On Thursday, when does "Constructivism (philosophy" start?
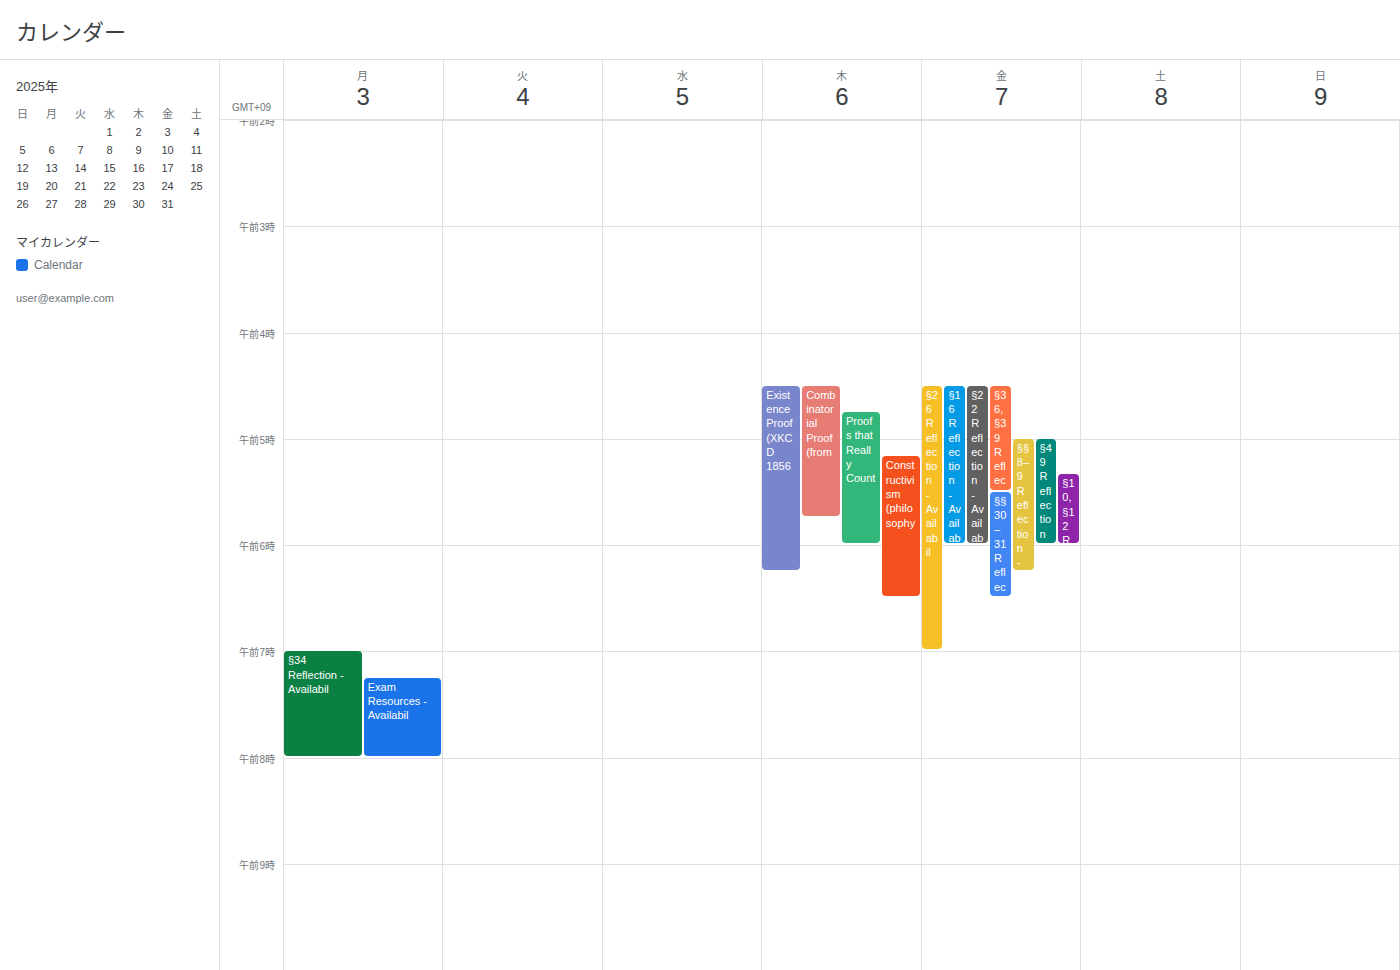
5:10 AM